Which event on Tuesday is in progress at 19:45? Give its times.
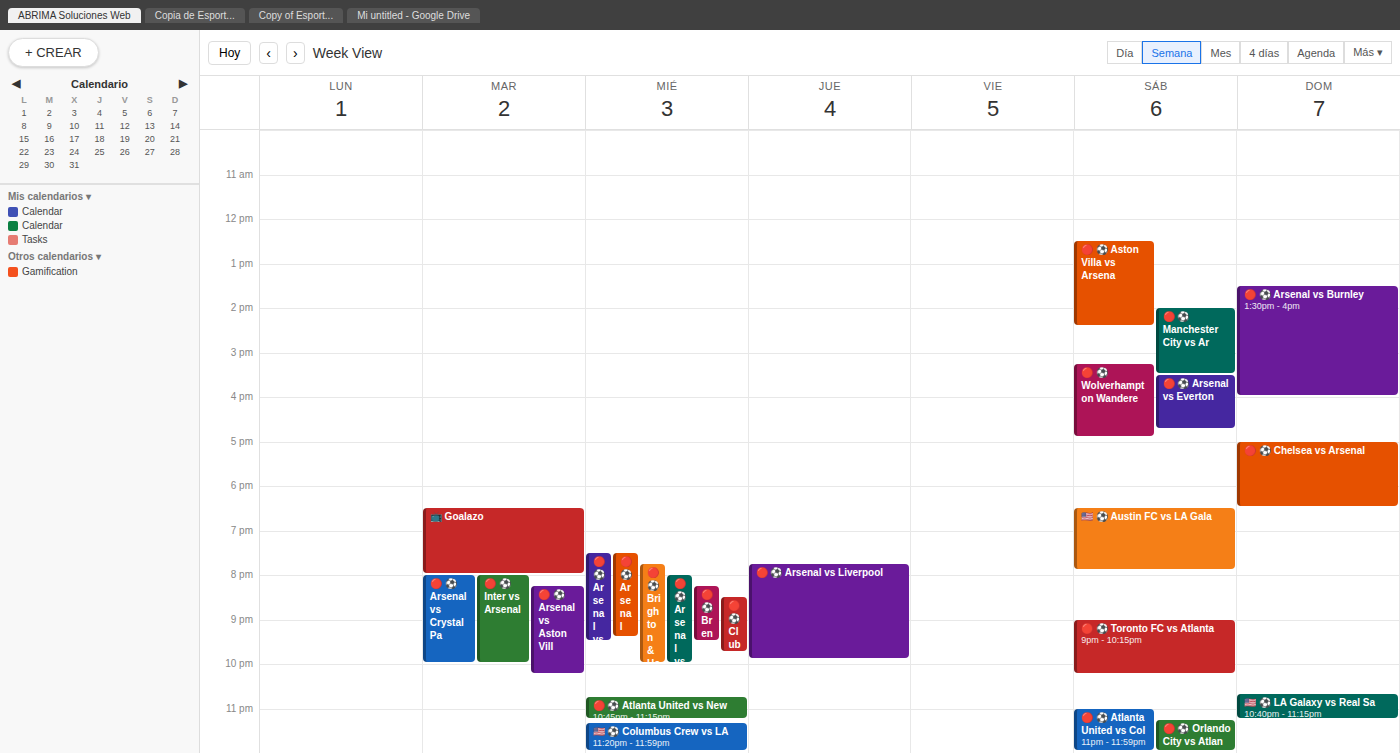
"📺 Goalazo", 18:30 to 20:00